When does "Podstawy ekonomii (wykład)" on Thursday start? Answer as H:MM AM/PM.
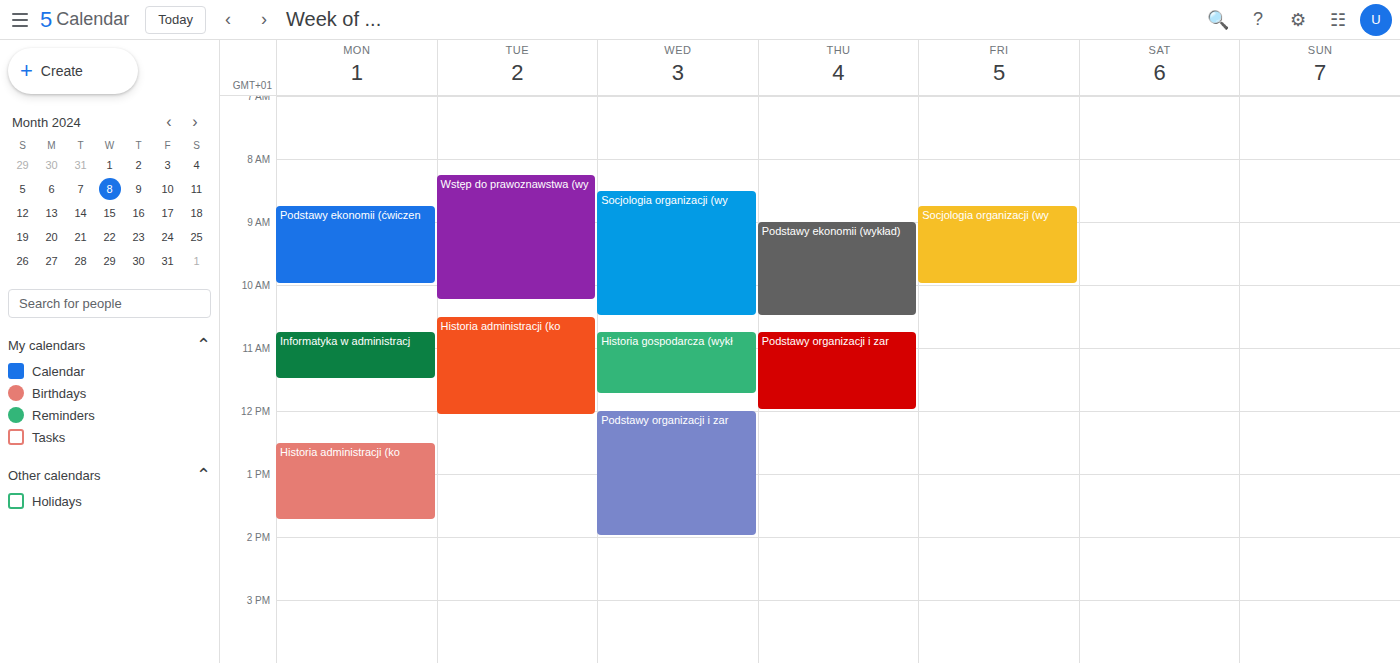
9:00 AM